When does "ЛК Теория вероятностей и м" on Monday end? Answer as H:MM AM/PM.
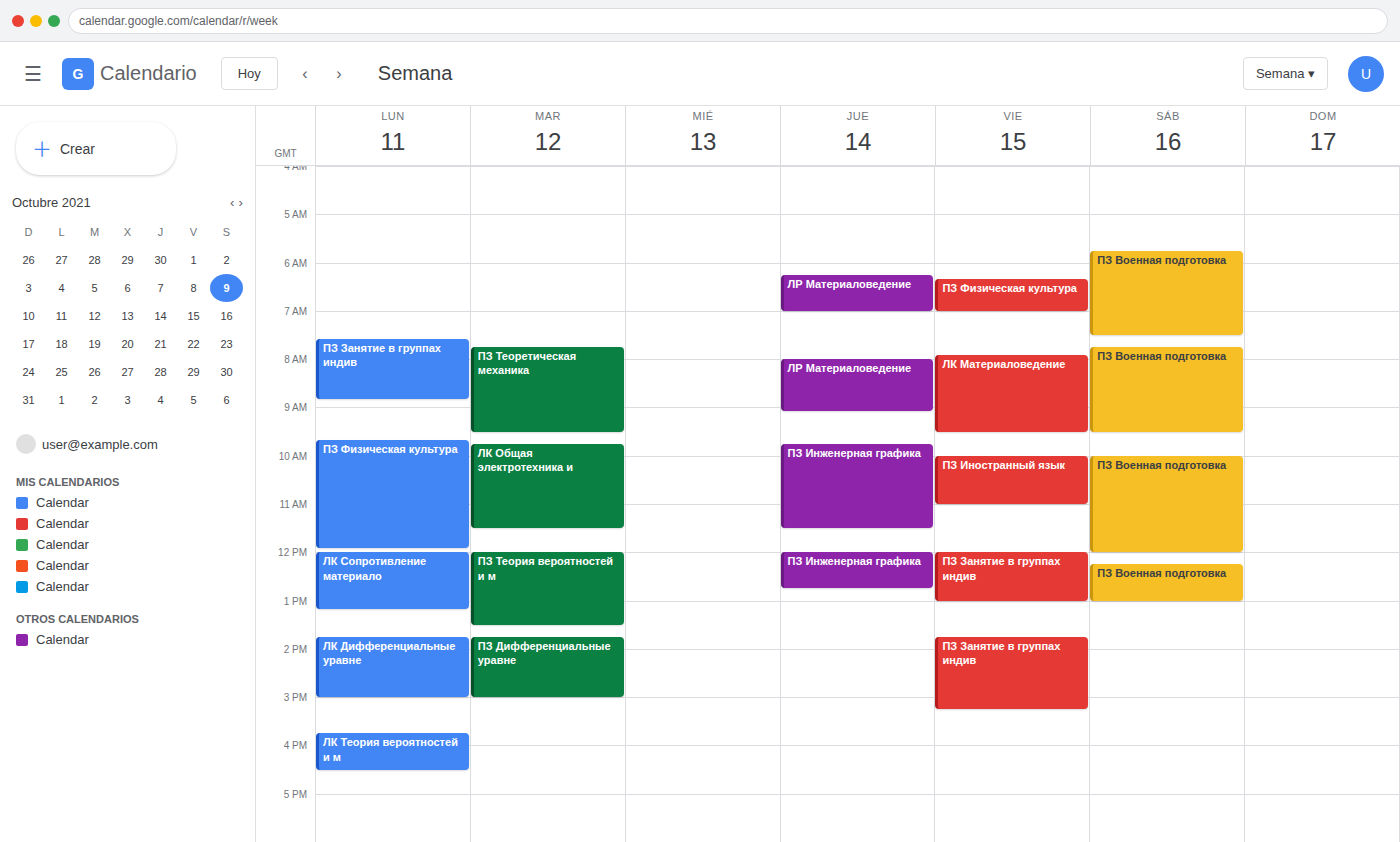
4:30 PM